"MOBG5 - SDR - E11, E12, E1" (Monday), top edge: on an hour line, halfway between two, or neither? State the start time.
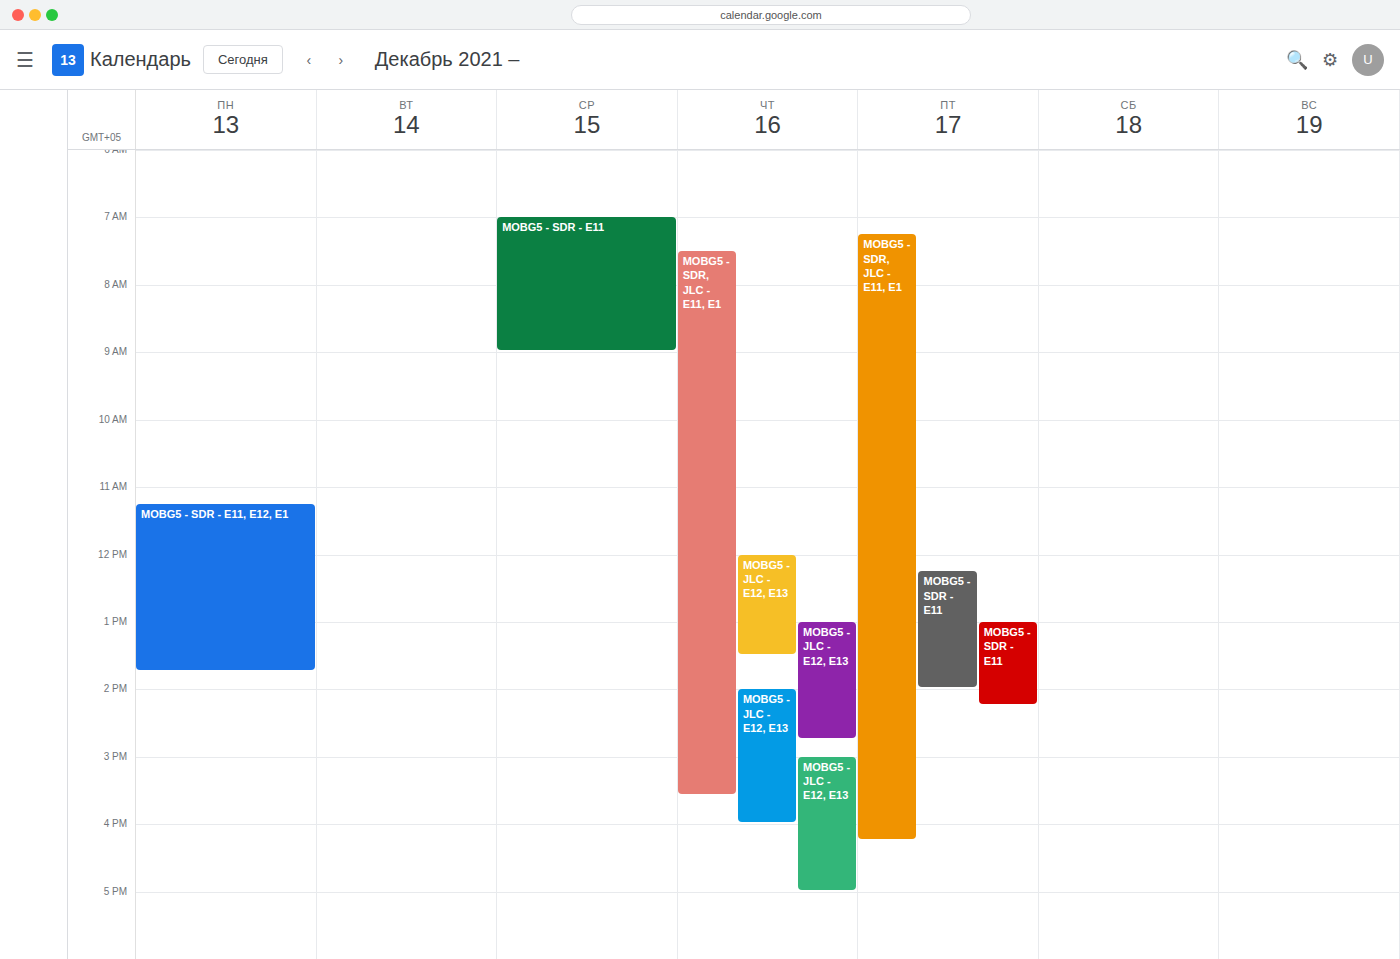
11:15 AM -- neither: a quarter of the way from the 11 AM line to the 12 PM line.